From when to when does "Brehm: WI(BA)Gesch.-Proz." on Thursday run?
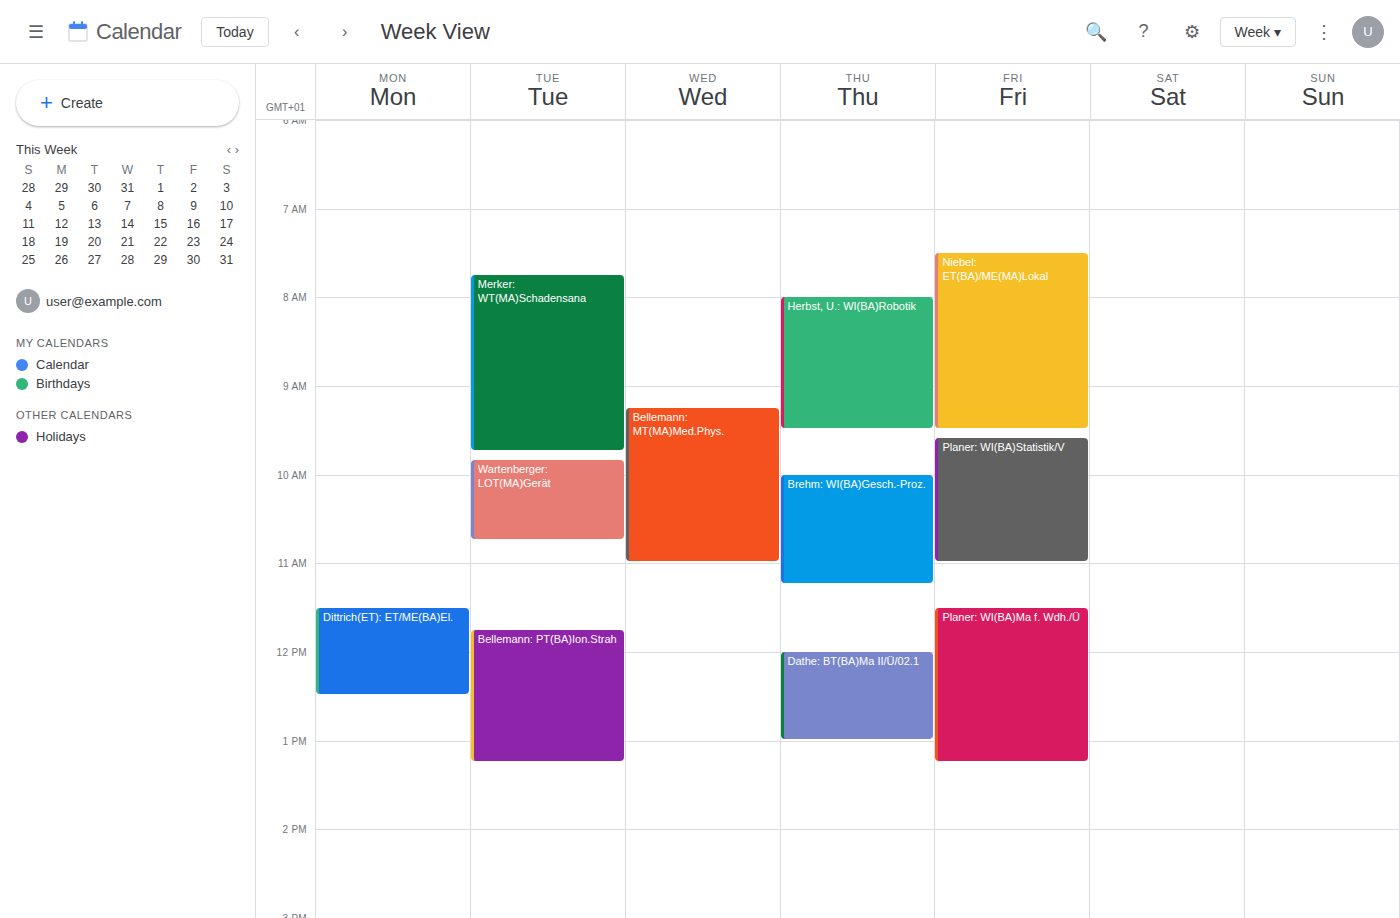
10:00 to 11:15